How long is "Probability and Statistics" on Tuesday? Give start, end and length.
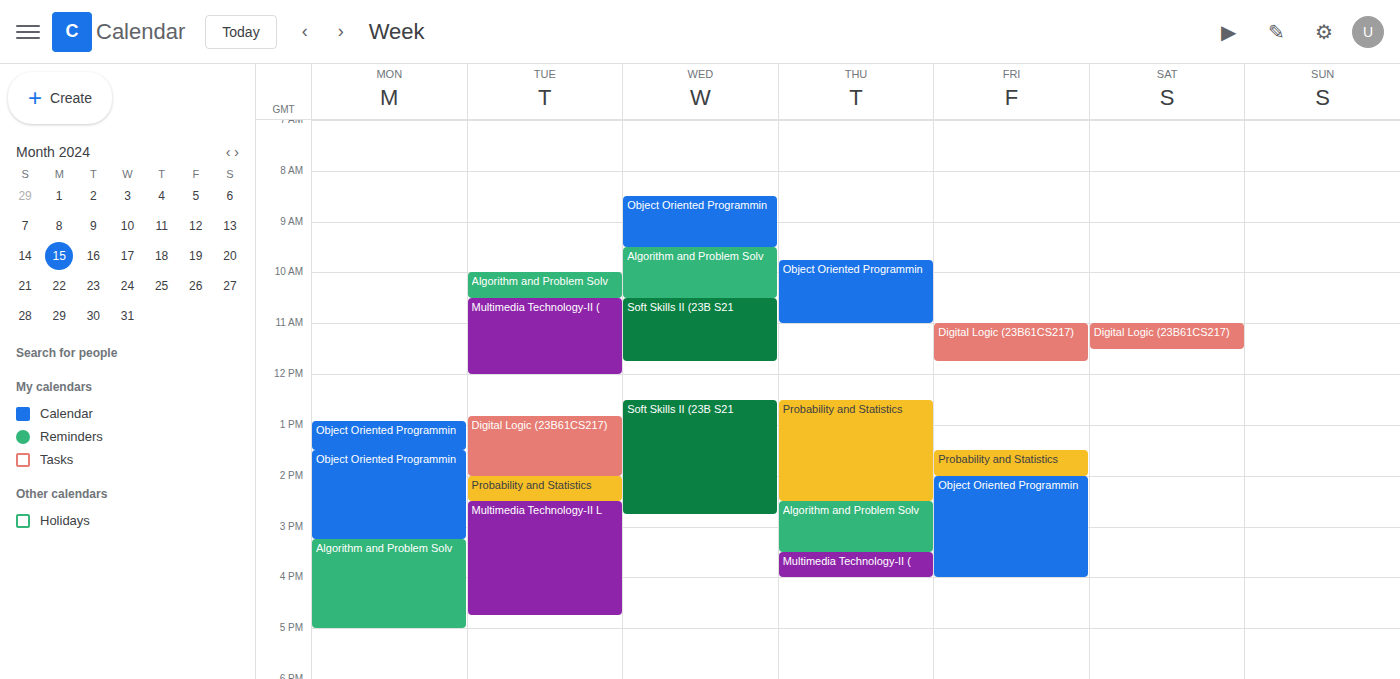
2:00 PM to 2:30 PM, 30 minutes